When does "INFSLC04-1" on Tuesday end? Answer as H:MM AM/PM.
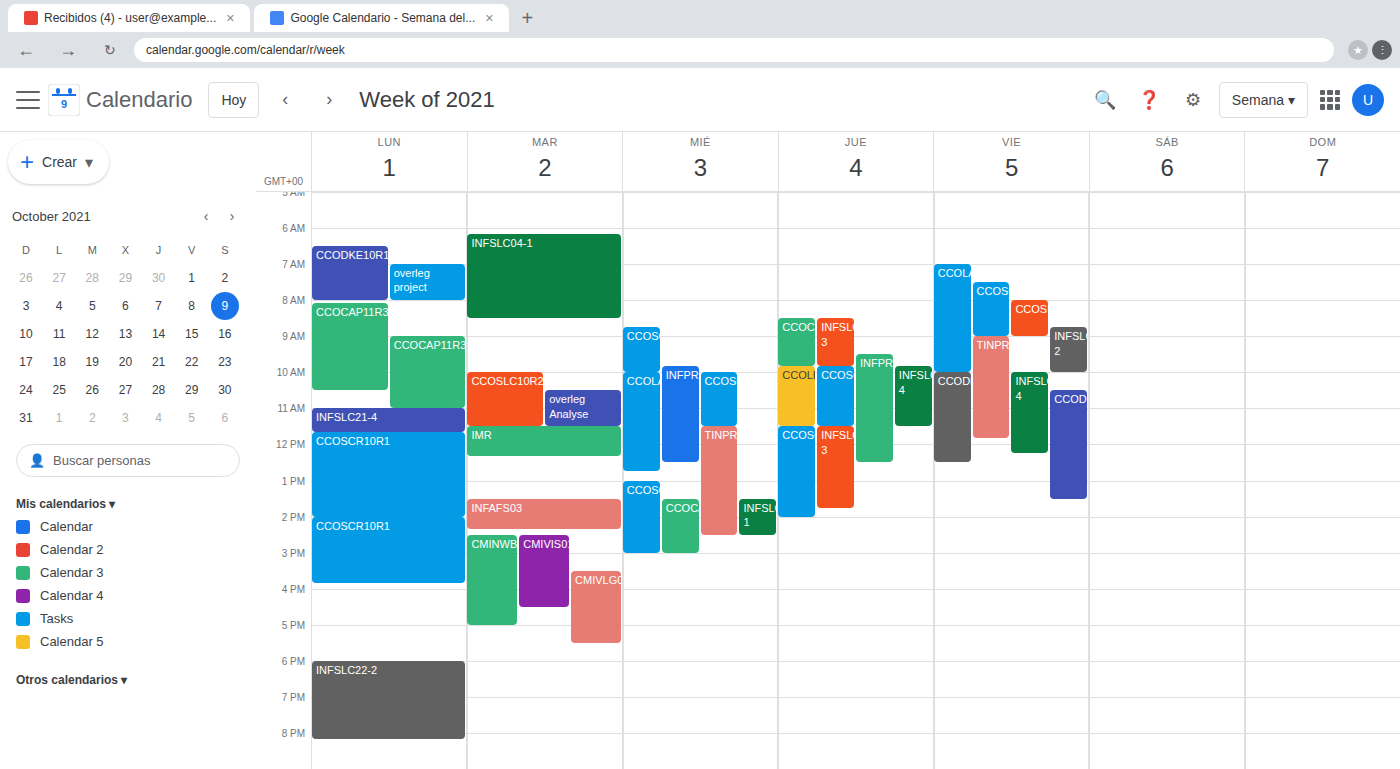
8:30 AM